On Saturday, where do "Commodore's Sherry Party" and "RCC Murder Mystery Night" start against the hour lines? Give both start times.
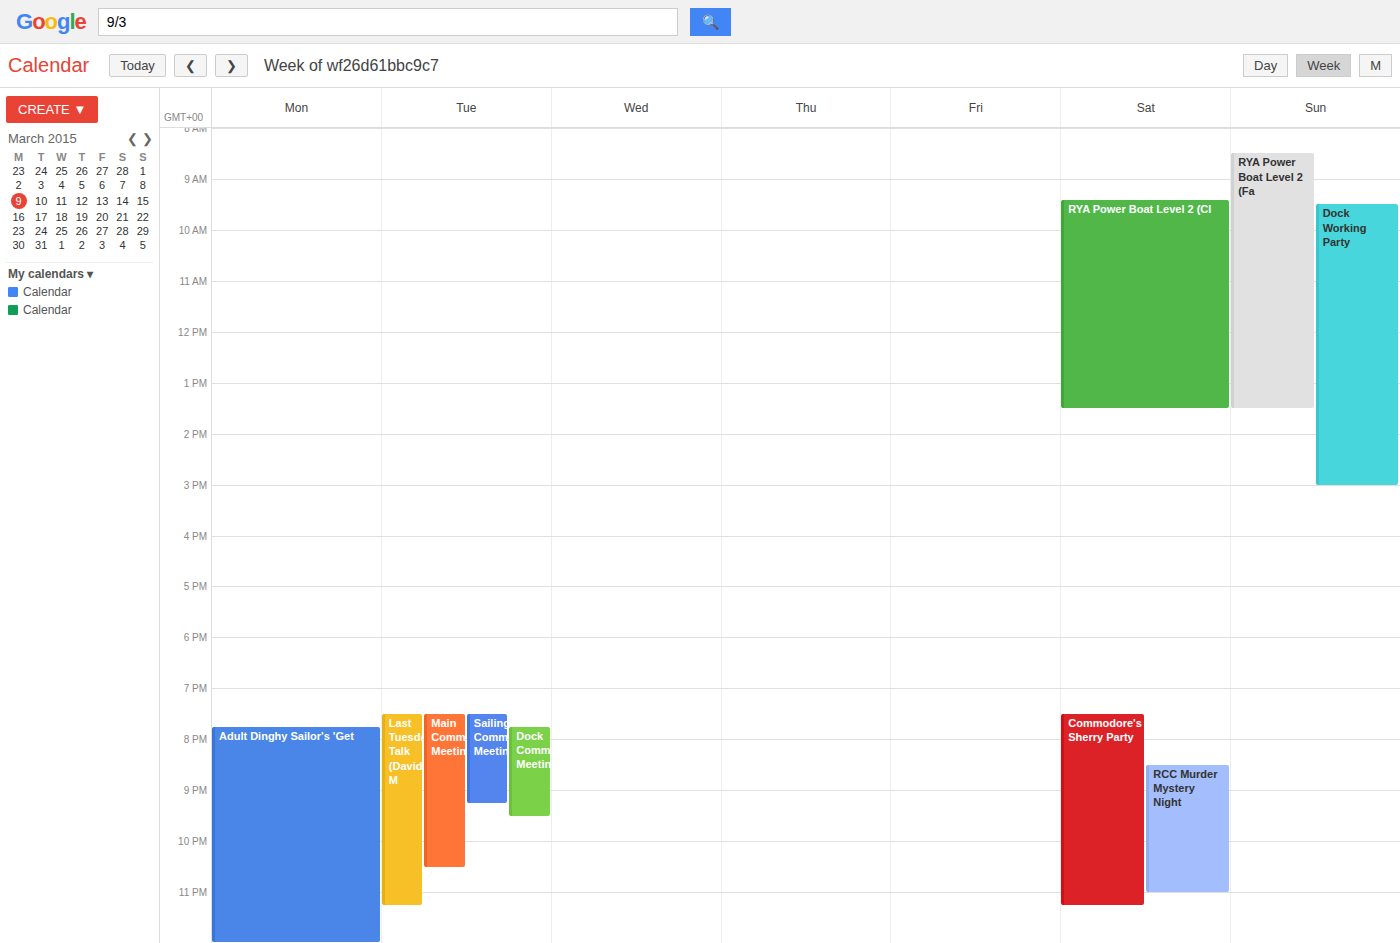
"Commodore's Sherry Party": 7:30 PM, halfway between the 7 PM and 8 PM lines. "RCC Murder Mystery Night": 8:30 PM, halfway between the 8 PM and 9 PM lines.